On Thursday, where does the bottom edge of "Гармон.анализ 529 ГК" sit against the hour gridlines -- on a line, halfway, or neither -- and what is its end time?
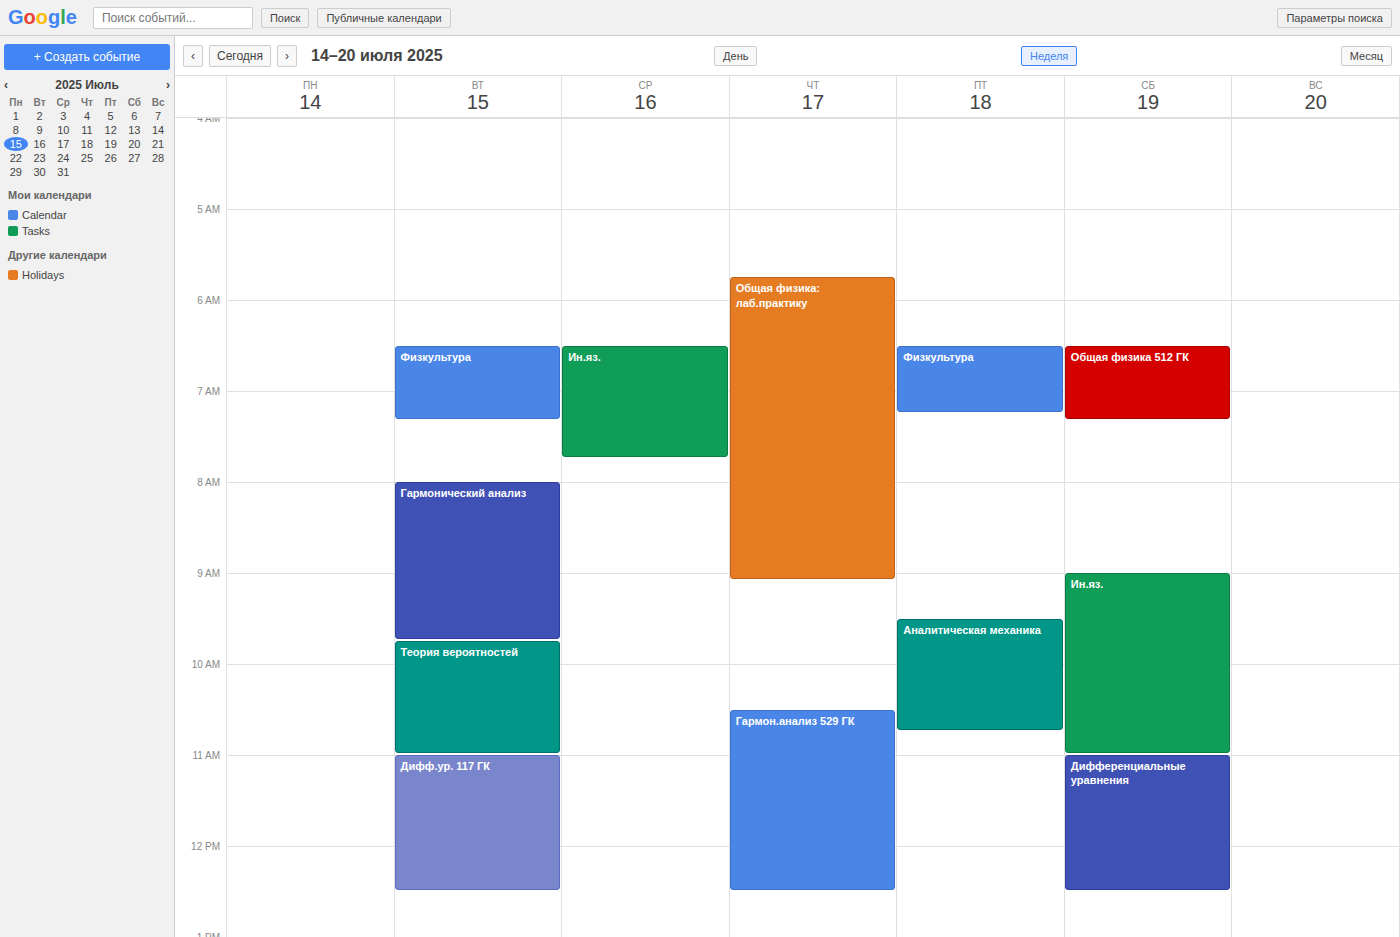
12:30 PM -- halfway between the 12 PM and 1 PM lines.